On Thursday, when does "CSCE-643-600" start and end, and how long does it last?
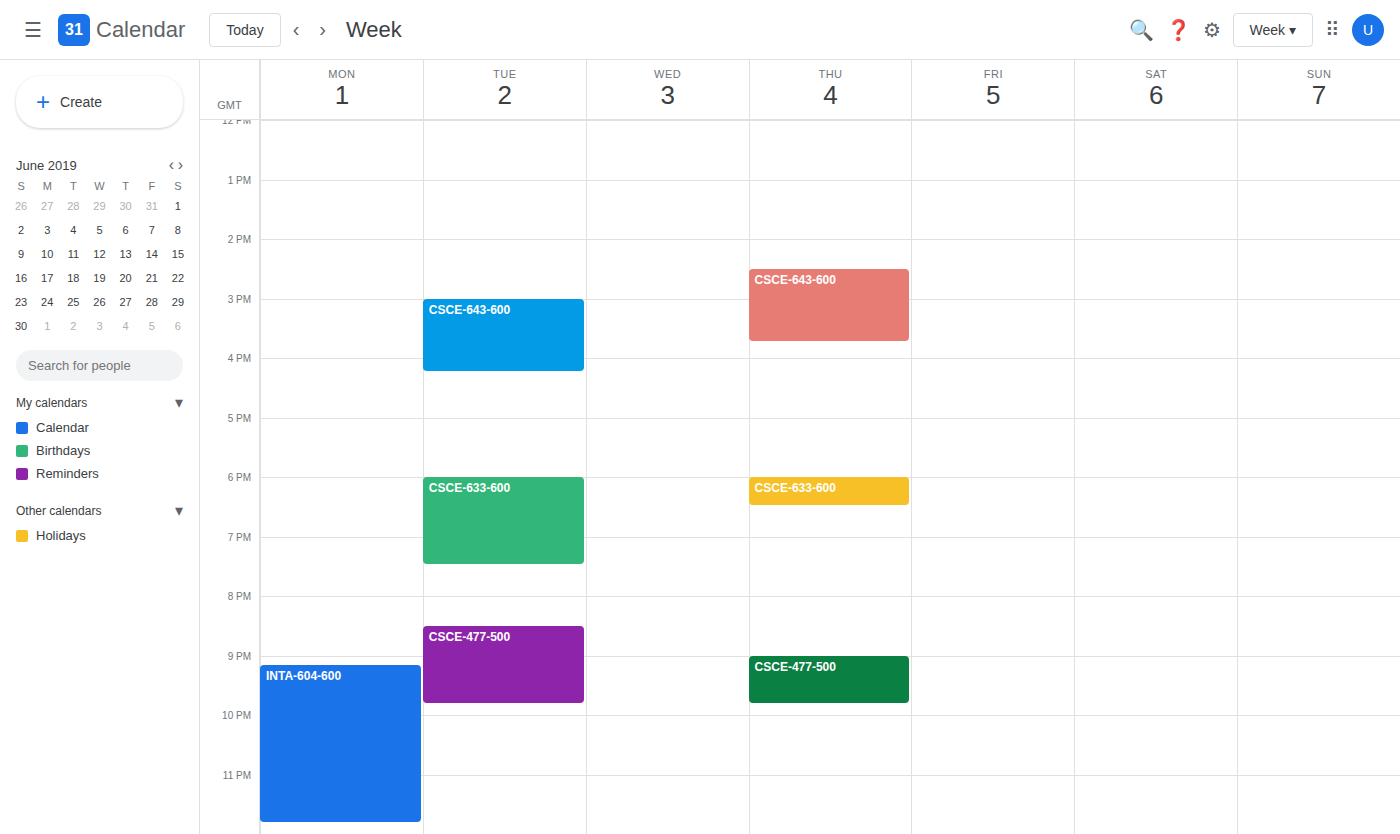
2:30 PM to 3:45 PM, 1 hour 15 minutes